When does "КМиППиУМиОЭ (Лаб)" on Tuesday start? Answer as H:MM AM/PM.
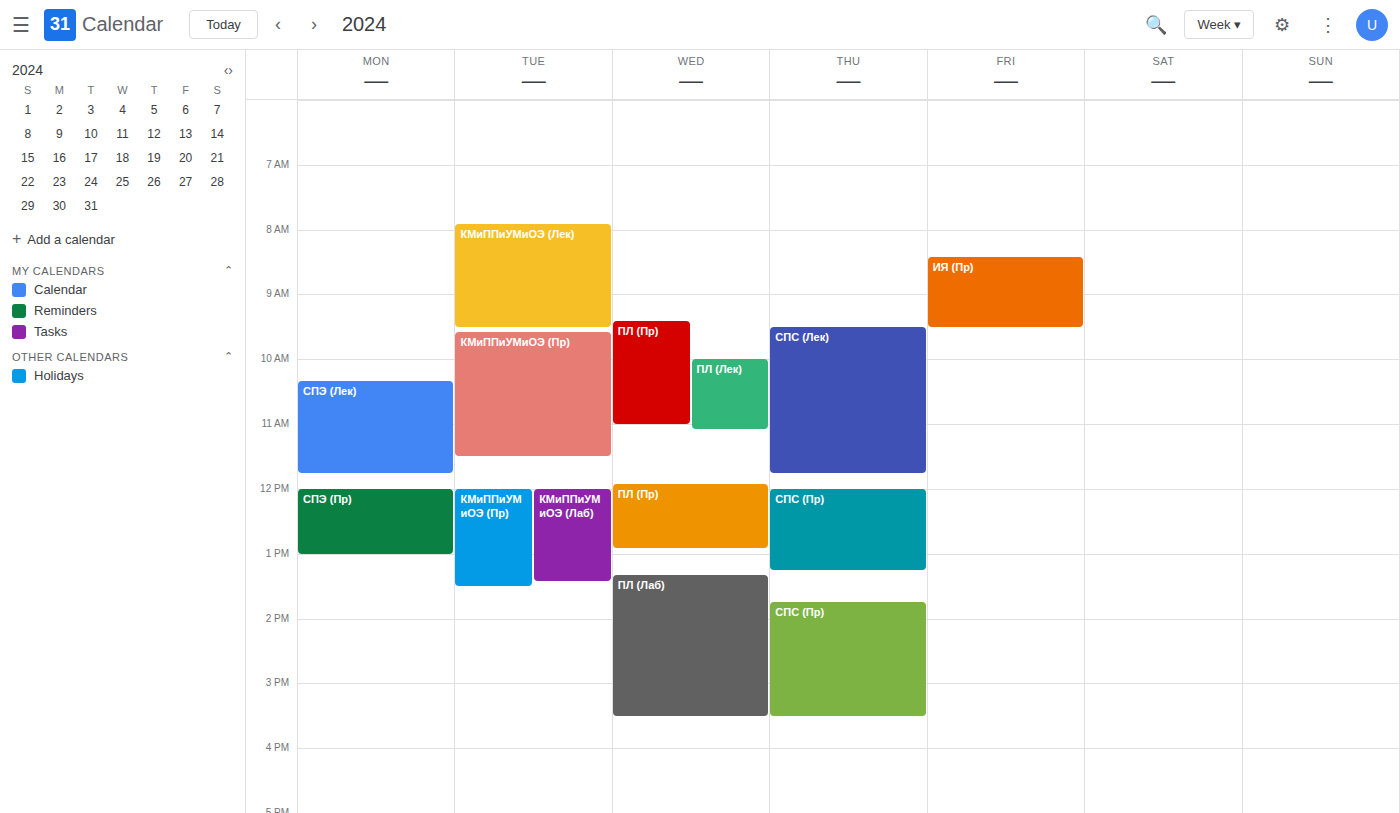
12:00 PM